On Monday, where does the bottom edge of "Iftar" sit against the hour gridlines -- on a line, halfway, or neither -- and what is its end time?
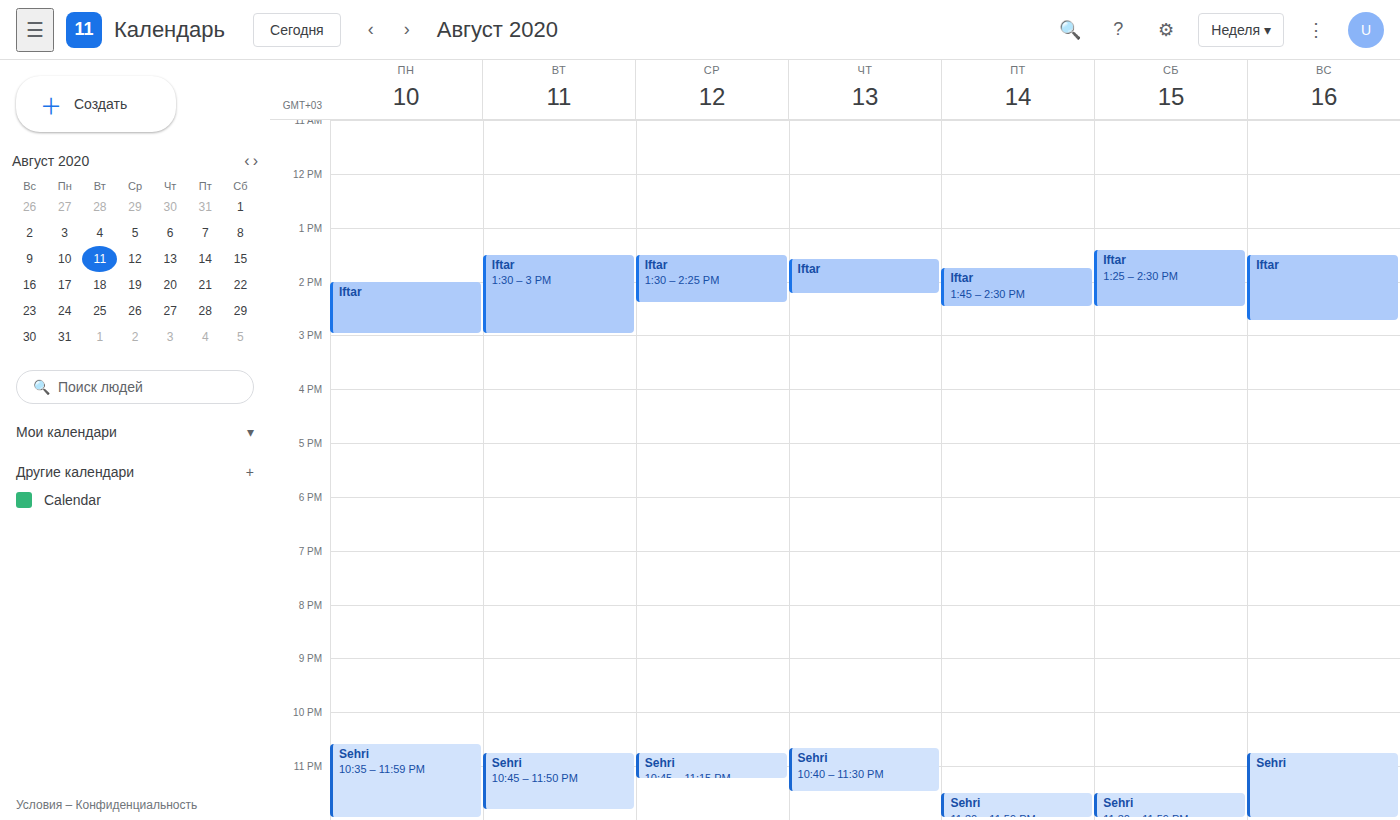
3:00 PM -- exactly on the 3 PM line.